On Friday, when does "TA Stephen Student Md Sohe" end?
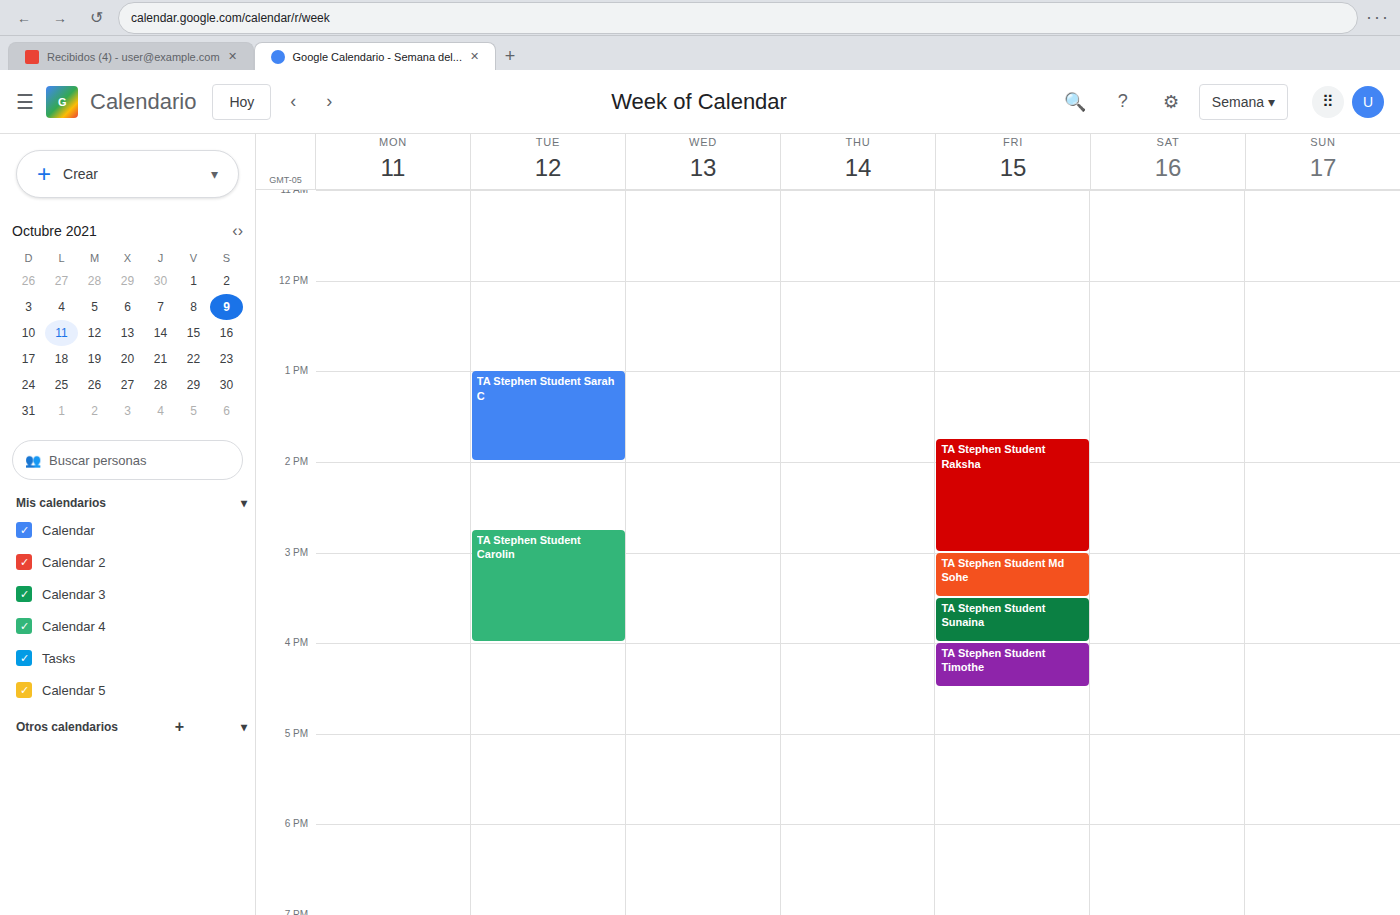
3:30 PM